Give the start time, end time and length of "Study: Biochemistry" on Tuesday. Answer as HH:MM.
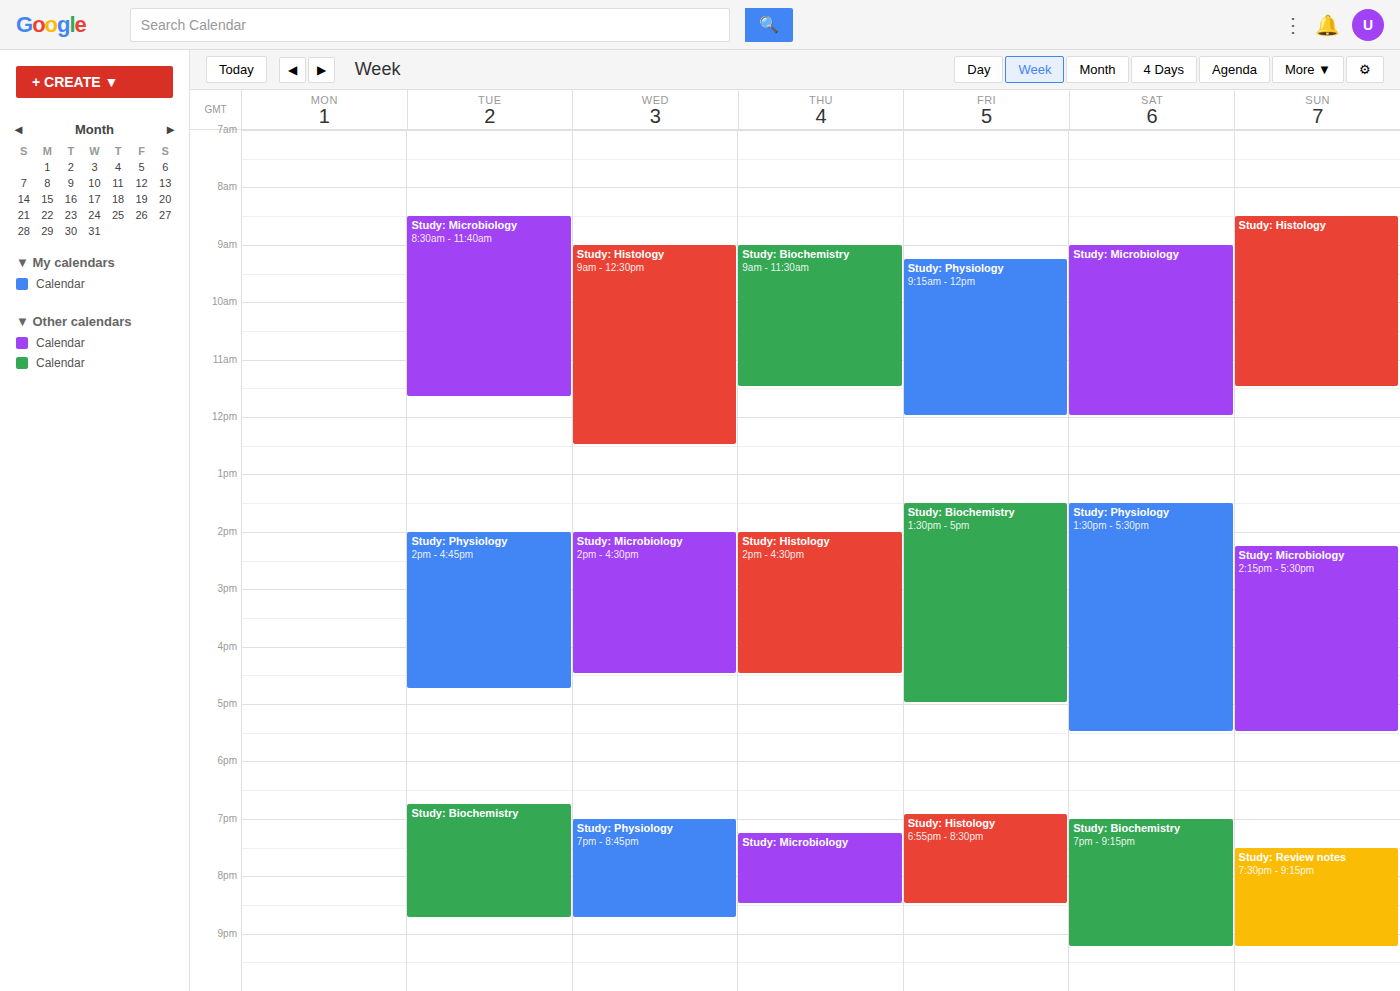
18:45 to 20:45, 2 hours